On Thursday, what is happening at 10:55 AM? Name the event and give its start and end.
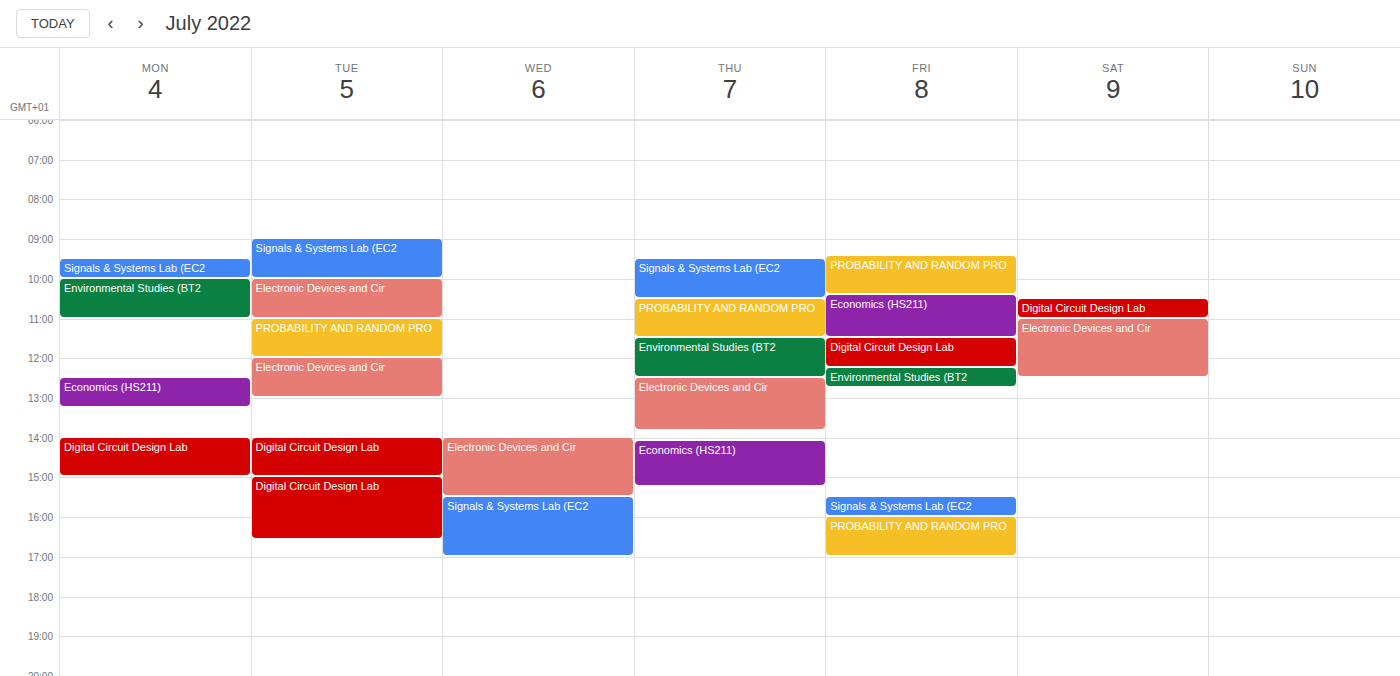
"PROBABILITY AND RANDOM PRO", 10:30 AM to 11:30 AM